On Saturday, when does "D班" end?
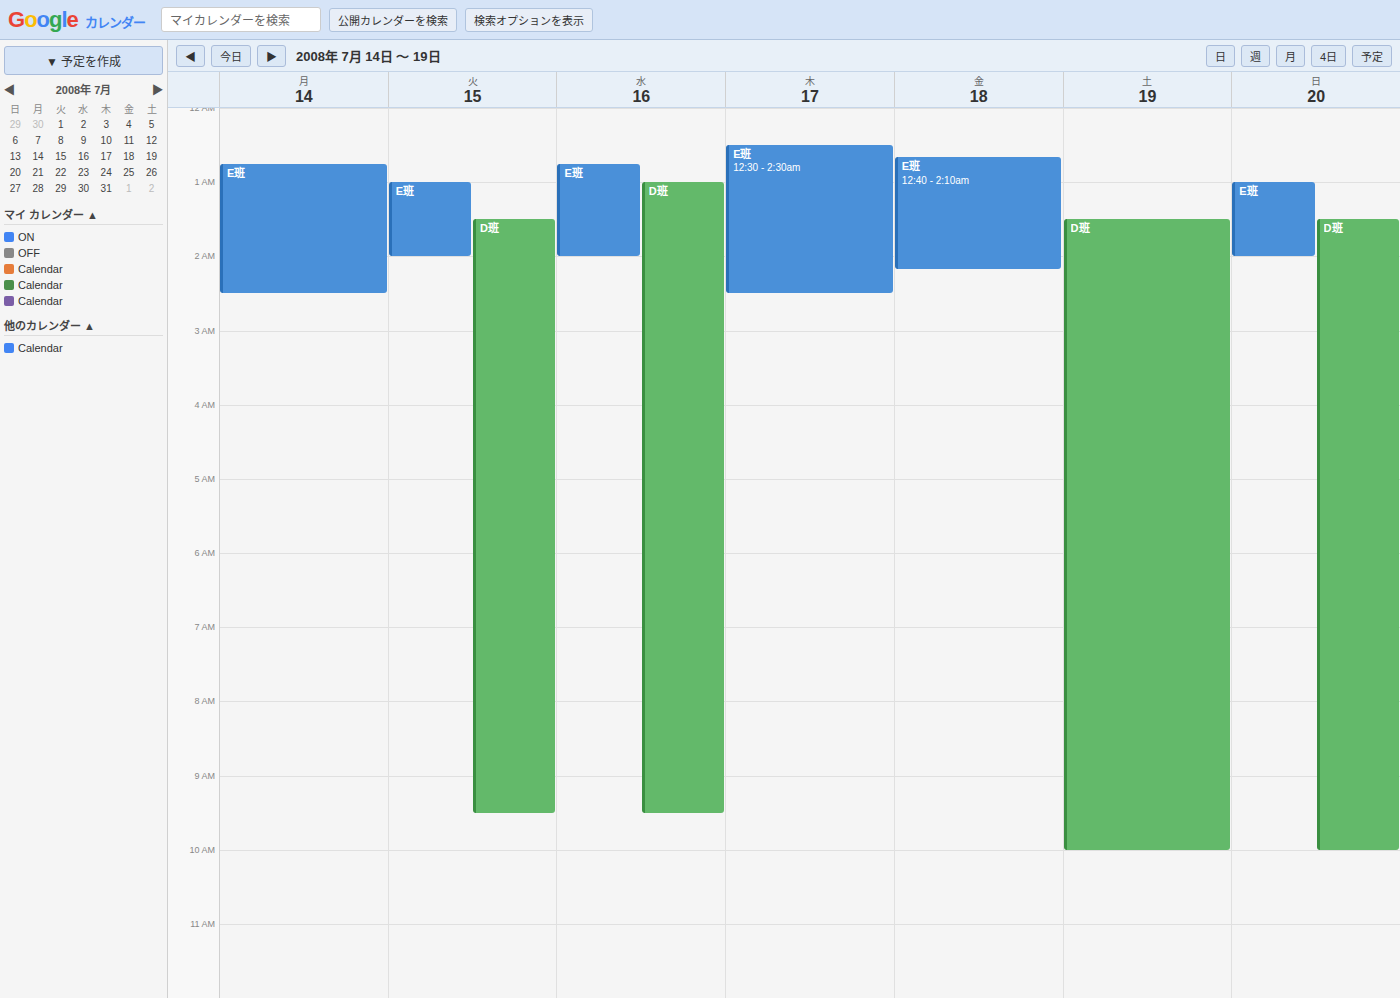
10:00 AM